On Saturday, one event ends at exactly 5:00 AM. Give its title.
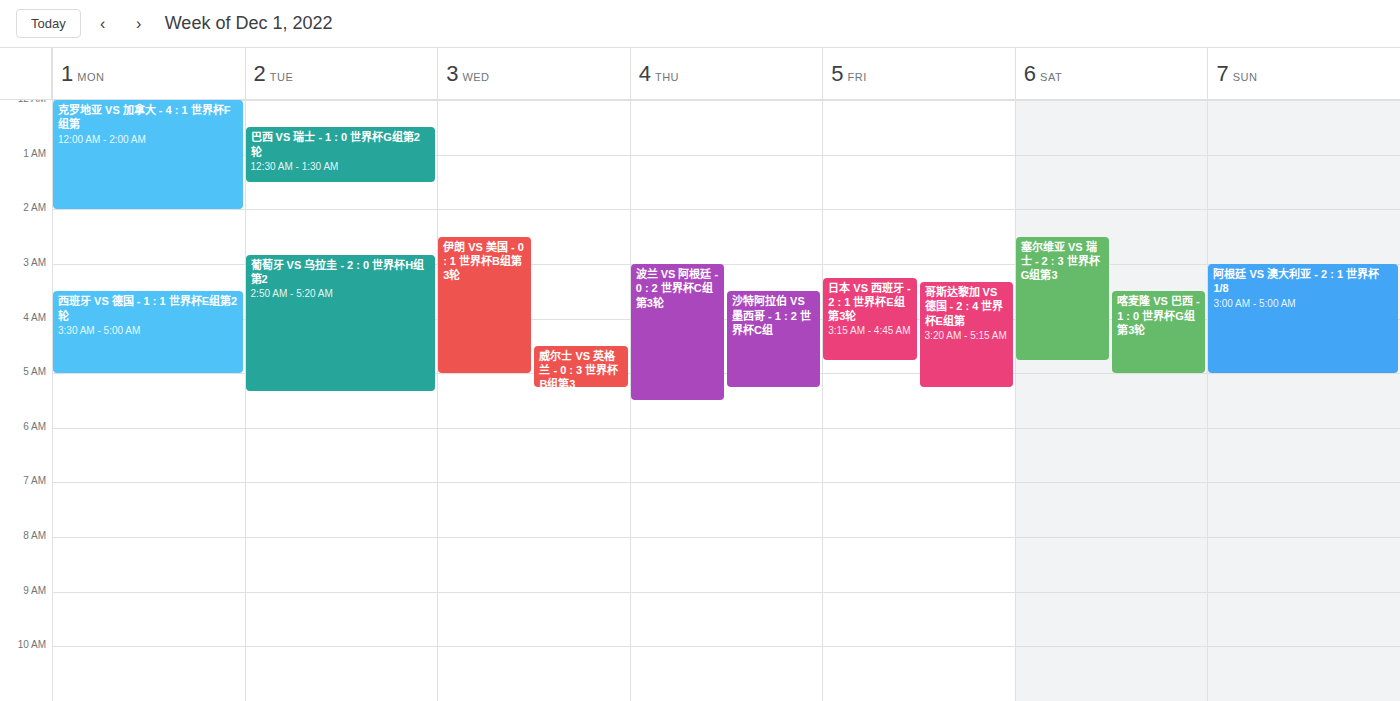
"喀麦隆 VS 巴西 - 1 : 0 世界杯G组第3轮"